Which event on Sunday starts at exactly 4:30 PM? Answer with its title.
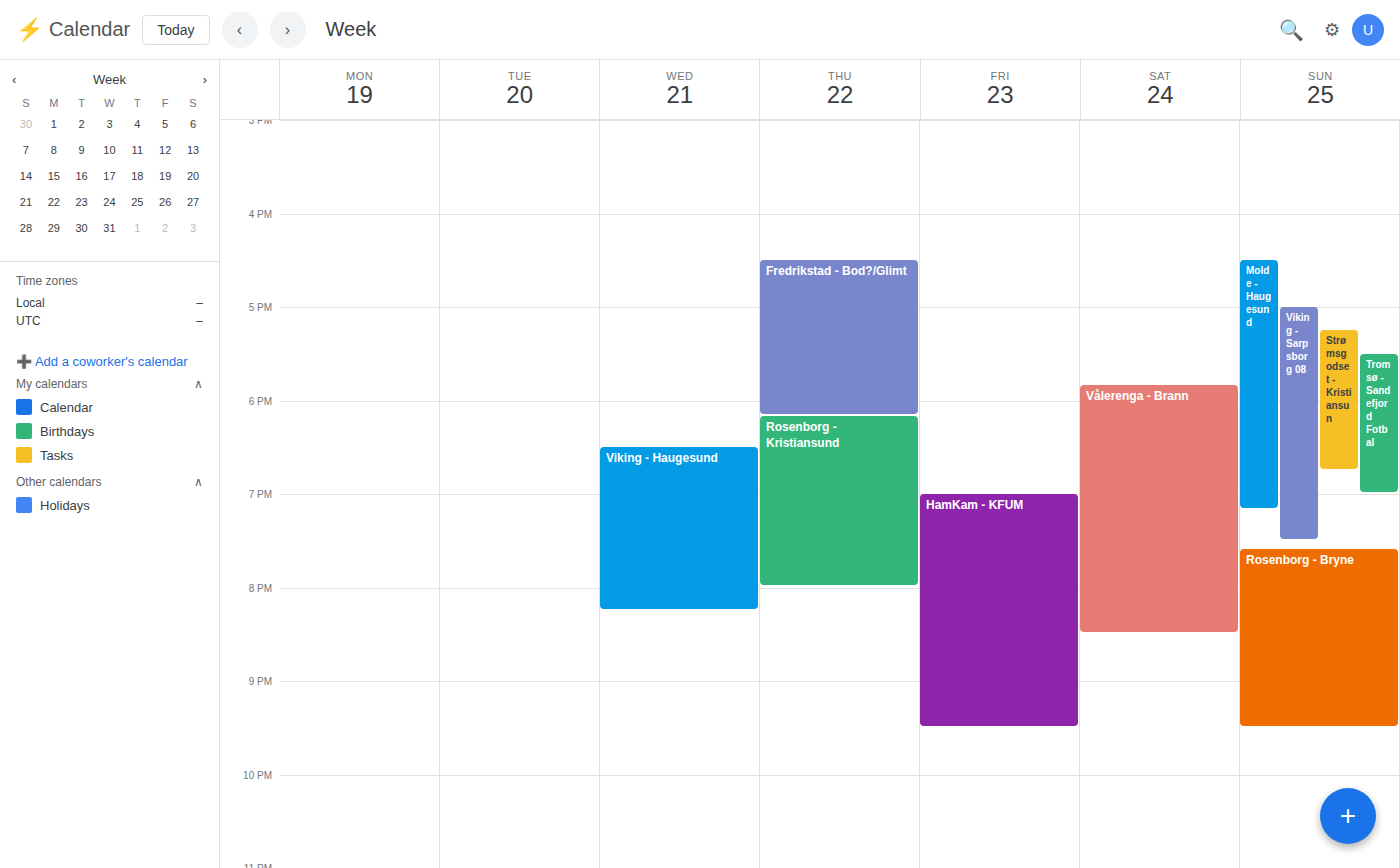
"Molde - Haugesund"